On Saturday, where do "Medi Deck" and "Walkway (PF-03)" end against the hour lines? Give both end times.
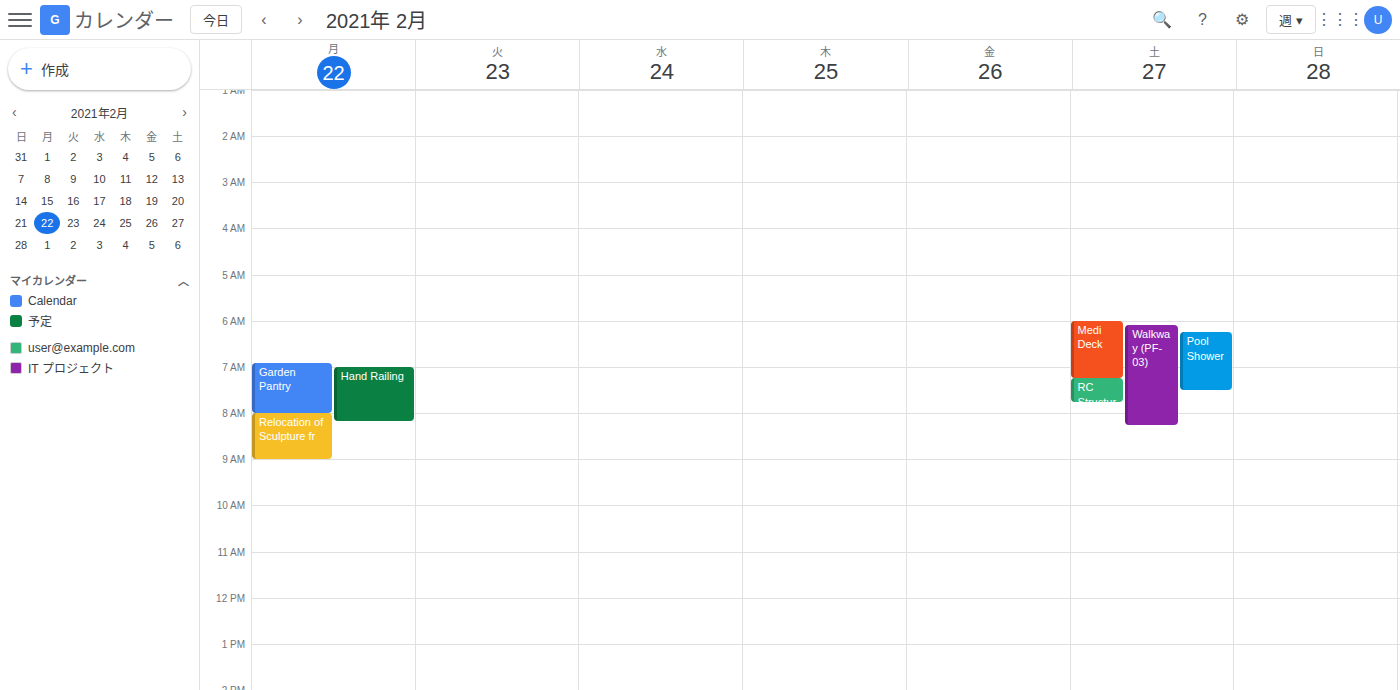
"Medi Deck": 7:15 AM, neither: a quarter of the way from the 7 AM line to the 8 AM line. "Walkway (PF-03)": 8:15 AM, neither: a quarter of the way from the 8 AM line to the 9 AM line.